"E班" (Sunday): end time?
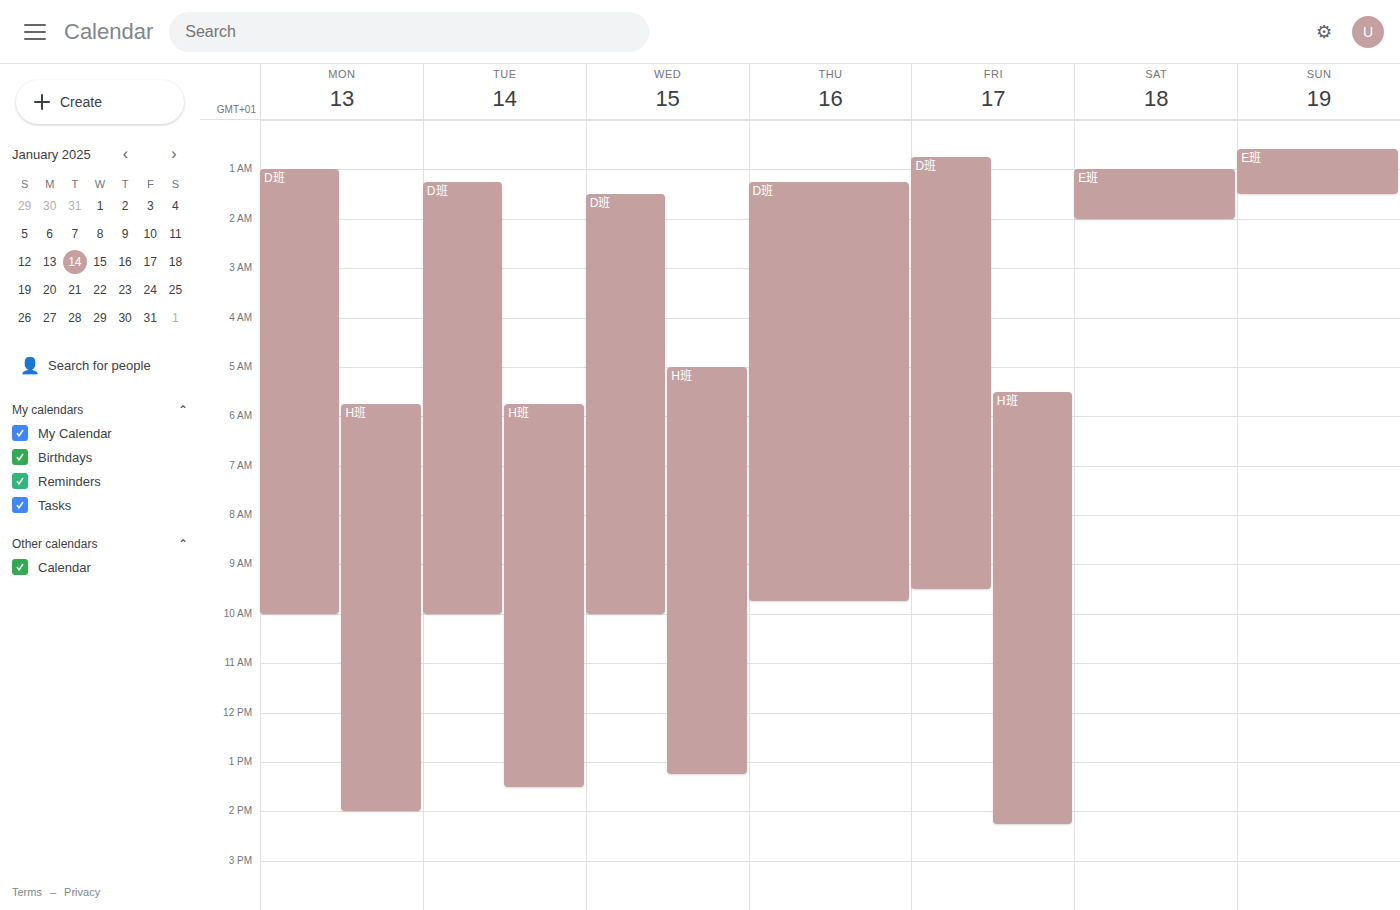
1:30 AM